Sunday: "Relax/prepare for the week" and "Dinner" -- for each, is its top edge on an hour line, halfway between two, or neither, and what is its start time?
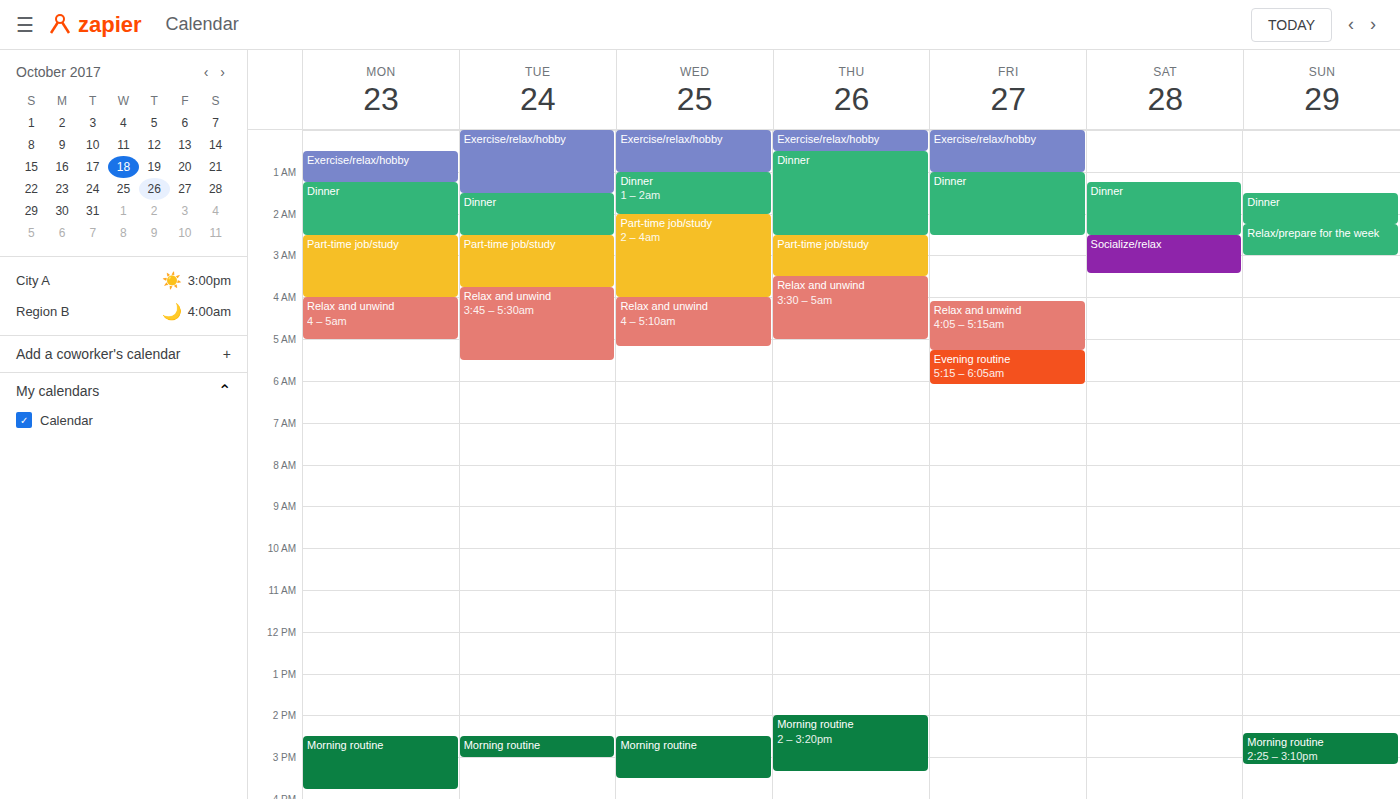
"Relax/prepare for the week": 2:15 AM, neither: a quarter of the way from the 2 AM line to the 3 AM line. "Dinner": 1:30 AM, halfway between the 1 AM and 2 AM lines.